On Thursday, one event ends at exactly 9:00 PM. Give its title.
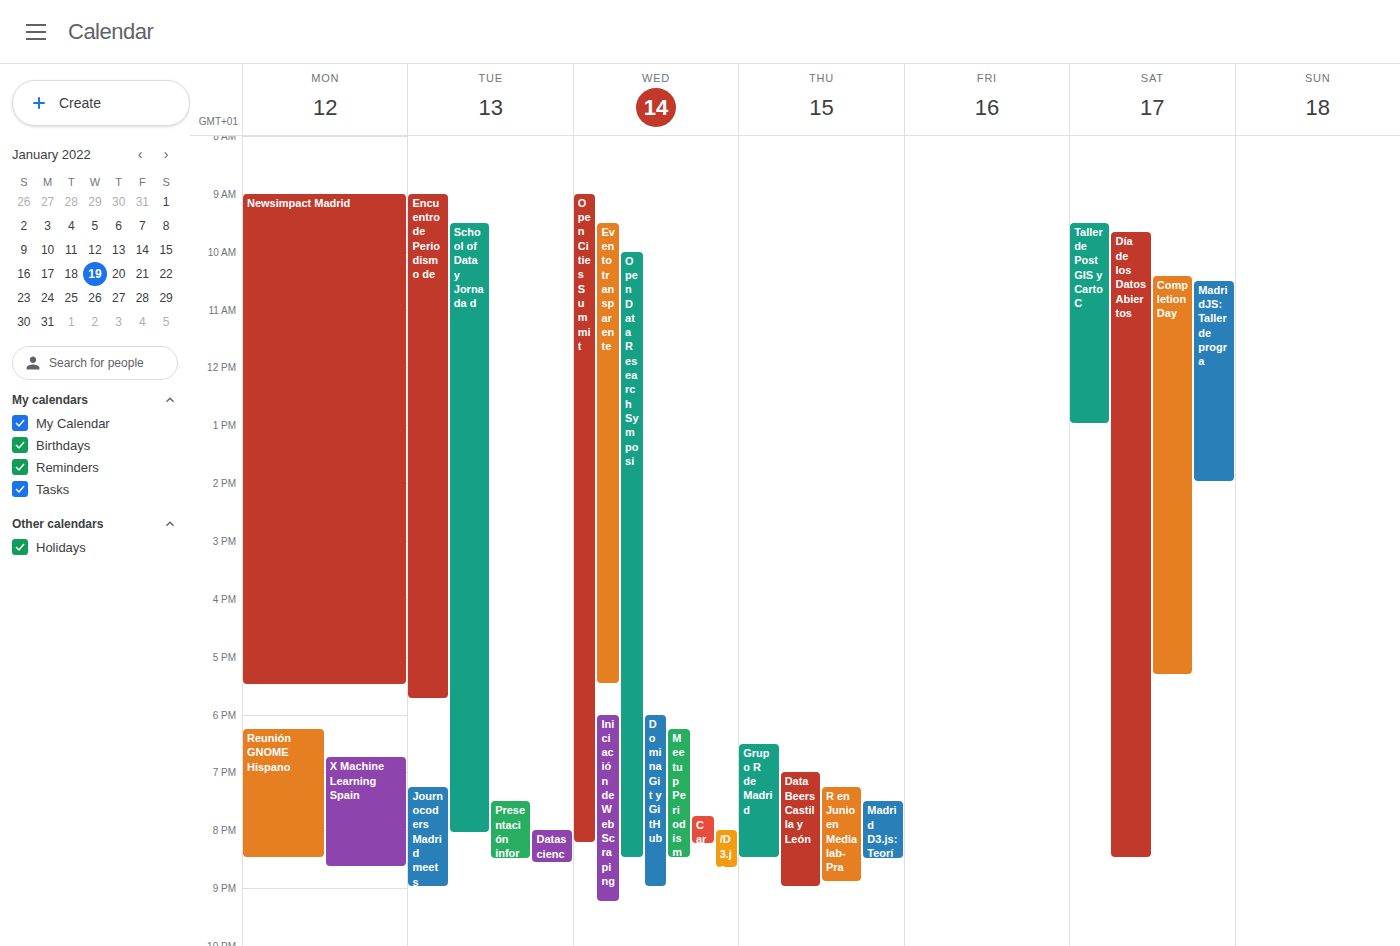
"DataBeers Castilla y León"